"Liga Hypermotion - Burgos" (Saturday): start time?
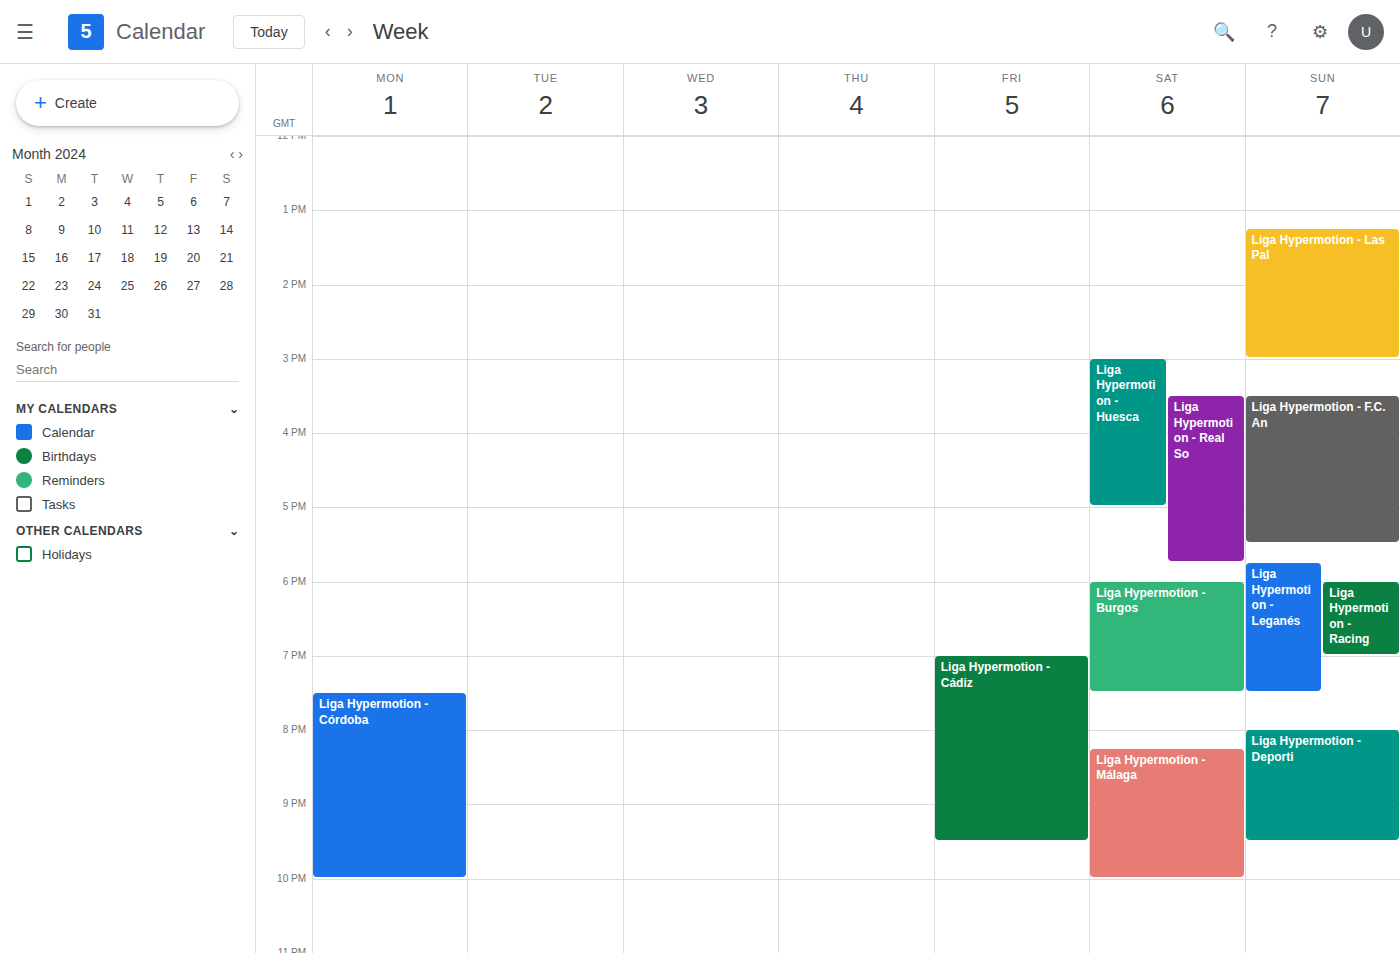
6:00 PM